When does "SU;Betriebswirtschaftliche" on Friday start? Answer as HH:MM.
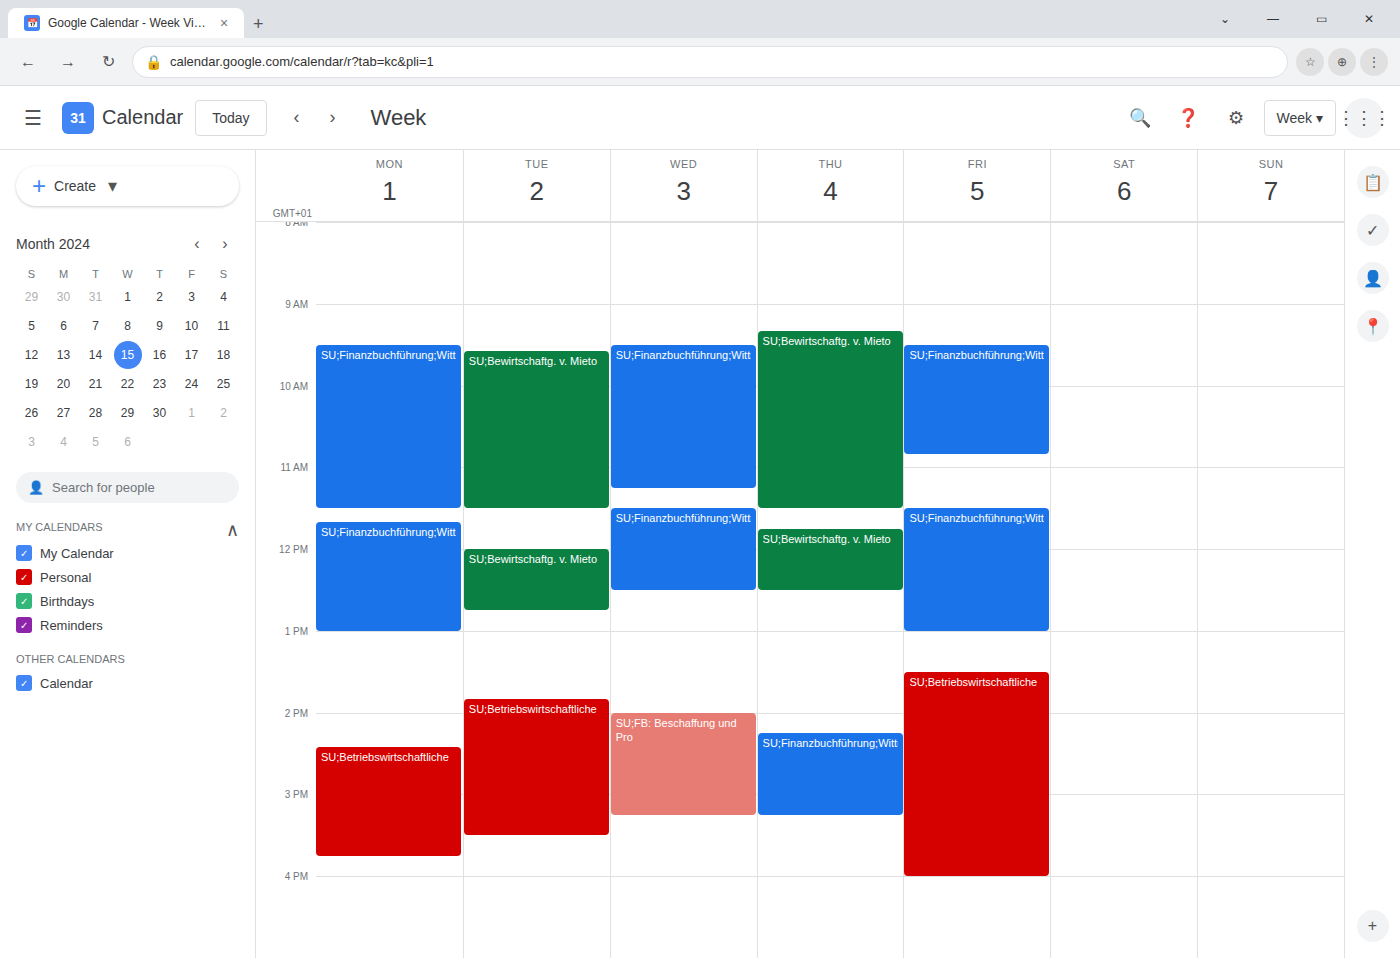
13:30